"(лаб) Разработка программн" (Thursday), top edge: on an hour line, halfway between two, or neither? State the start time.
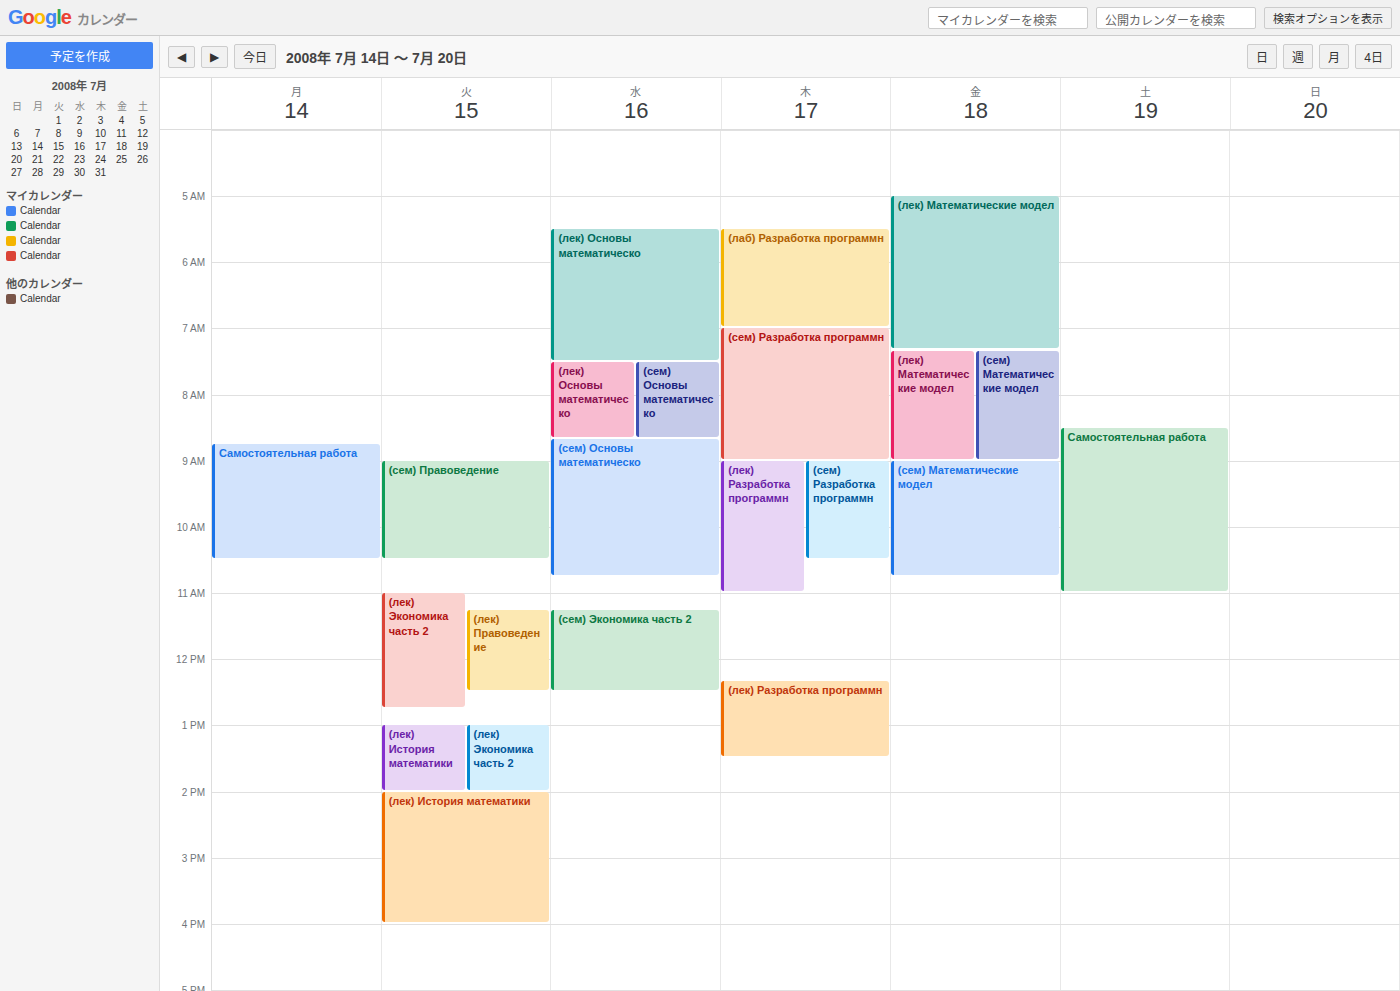
5:30 AM -- halfway between the 5 AM and 6 AM lines.